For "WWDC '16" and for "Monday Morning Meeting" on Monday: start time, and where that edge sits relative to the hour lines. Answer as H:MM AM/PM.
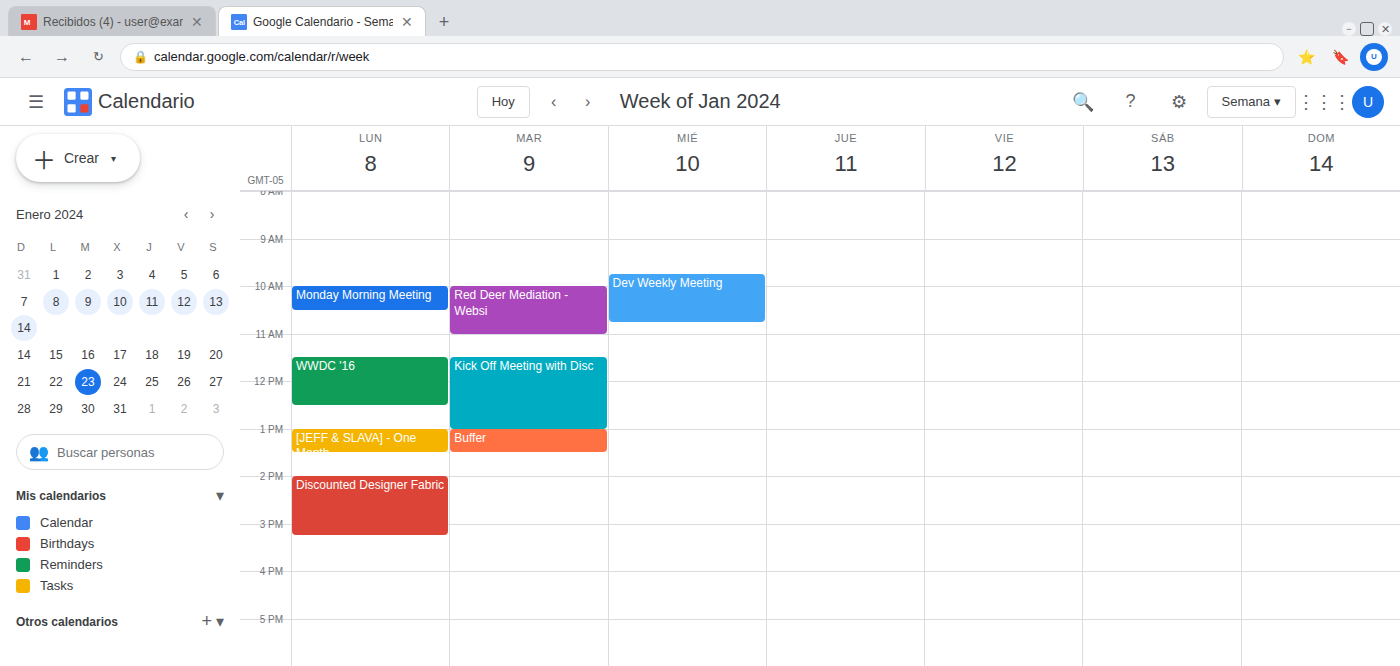
"WWDC '16": 11:30 AM, halfway between the 11 AM and 12 PM lines. "Monday Morning Meeting": 10:00 AM, exactly on the 10 AM line.